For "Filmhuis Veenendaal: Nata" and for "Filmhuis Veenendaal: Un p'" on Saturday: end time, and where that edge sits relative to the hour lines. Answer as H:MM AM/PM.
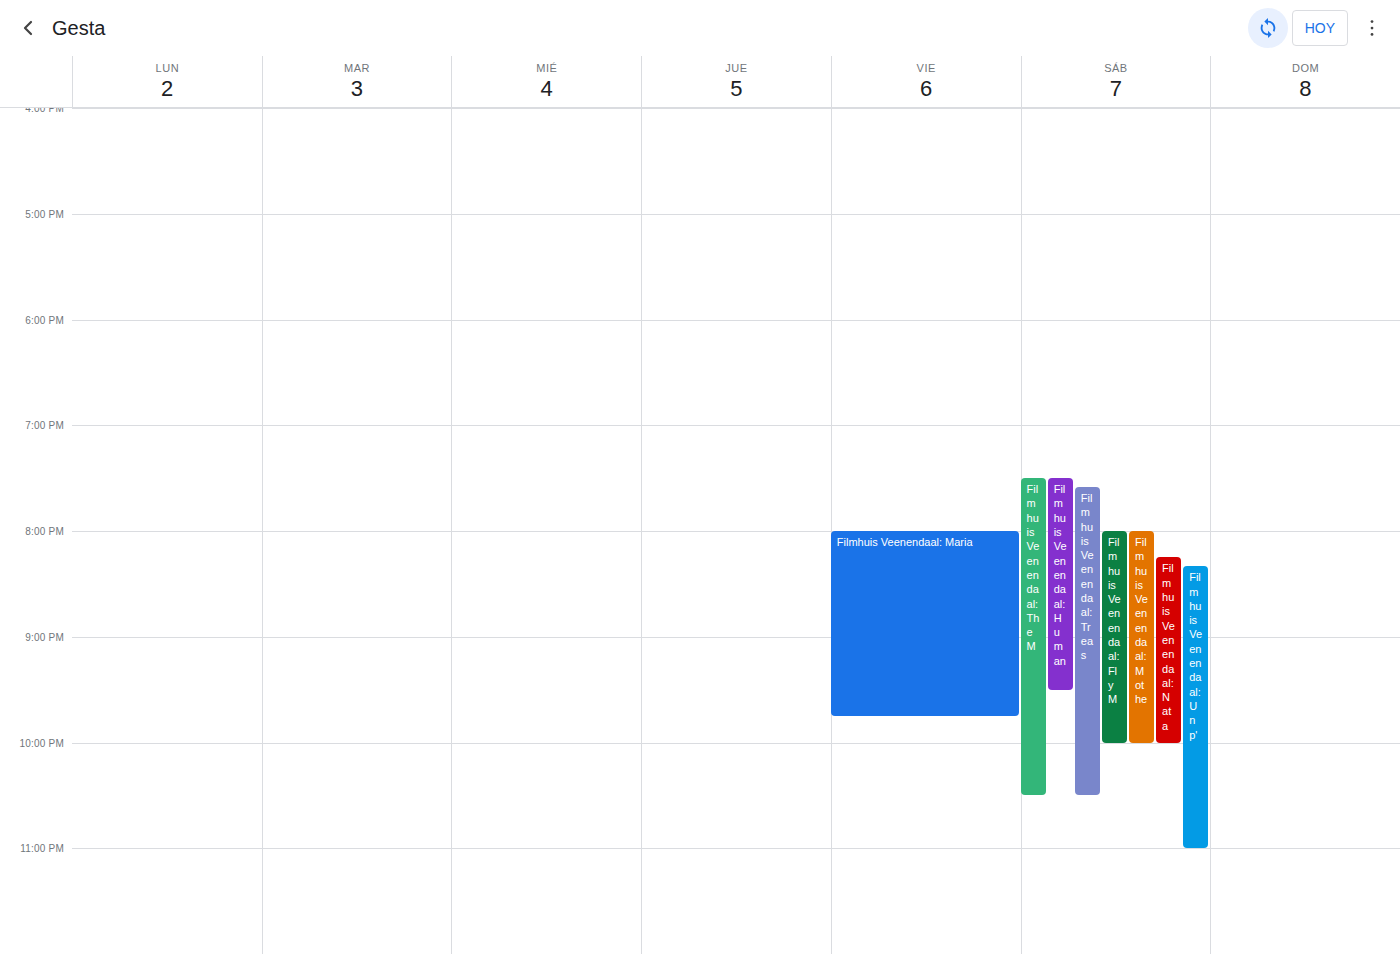
"Filmhuis Veenendaal: Nata": 10:00 PM, exactly on the 10 PM line. "Filmhuis Veenendaal: Un p'": 11:00 PM, exactly on the 11 PM line.